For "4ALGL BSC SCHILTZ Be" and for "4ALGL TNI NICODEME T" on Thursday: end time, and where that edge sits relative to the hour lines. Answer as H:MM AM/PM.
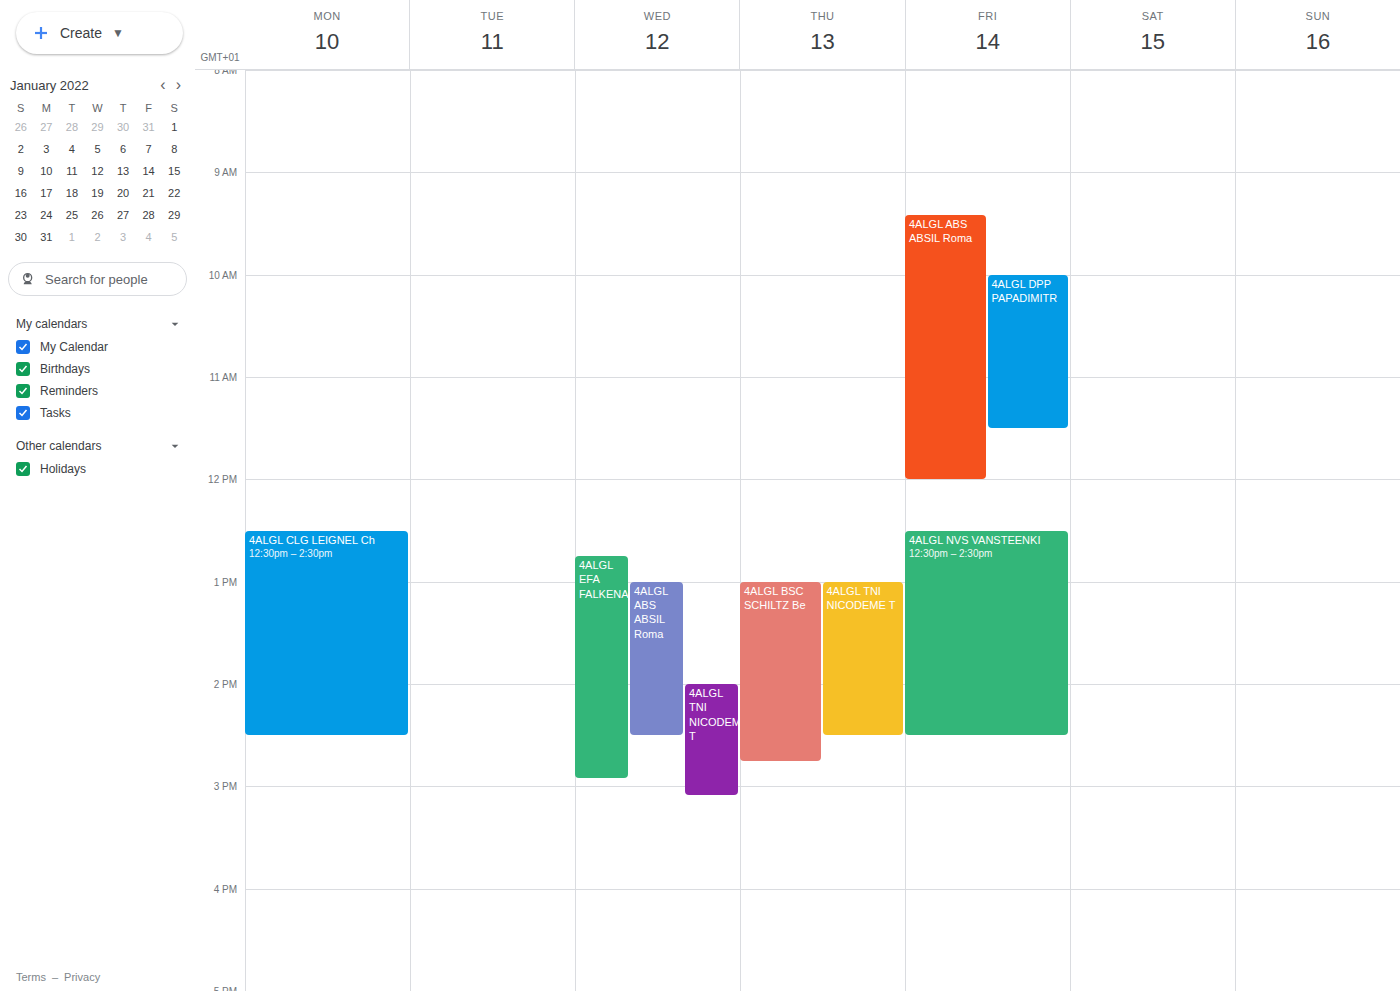
"4ALGL BSC SCHILTZ Be": 2:45 PM, neither: three quarters of the way from the 2 PM line to the 3 PM line. "4ALGL TNI NICODEME T": 2:30 PM, halfway between the 2 PM and 3 PM lines.